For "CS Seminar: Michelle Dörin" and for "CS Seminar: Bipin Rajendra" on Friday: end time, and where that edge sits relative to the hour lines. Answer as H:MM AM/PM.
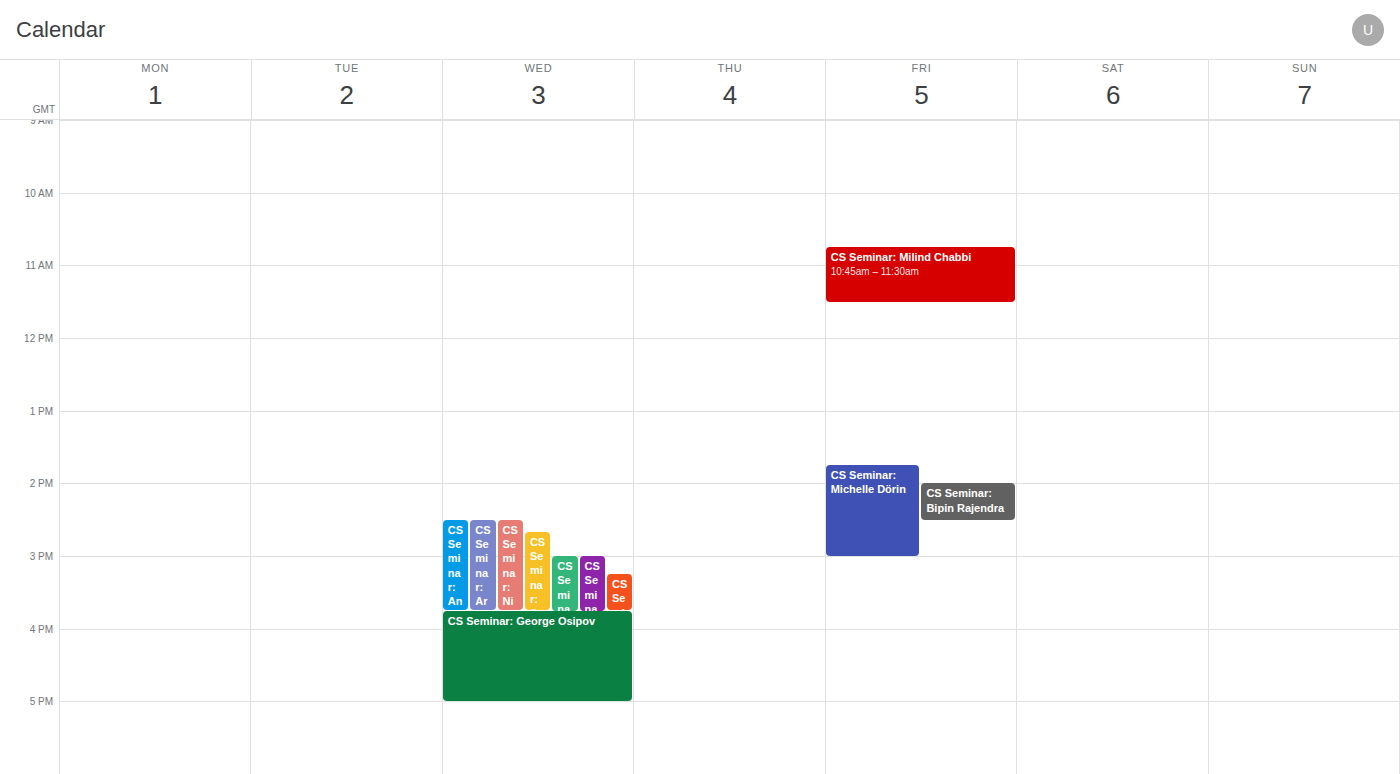
"CS Seminar: Michelle Dörin": 3:00 PM, exactly on the 3 PM line. "CS Seminar: Bipin Rajendra": 2:30 PM, halfway between the 2 PM and 3 PM lines.